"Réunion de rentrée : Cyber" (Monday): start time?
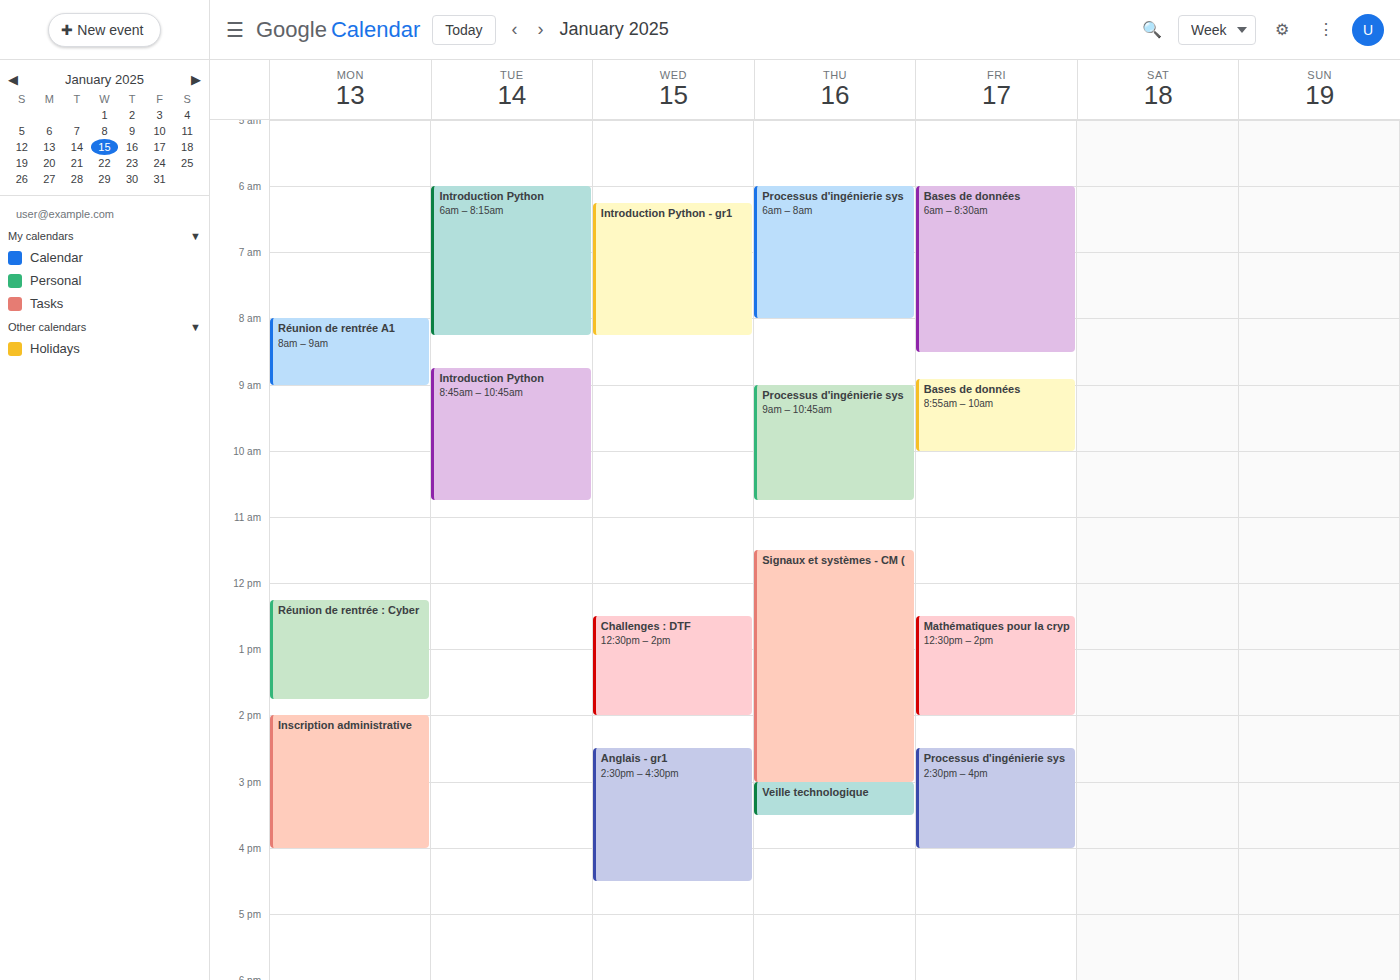
12:15 PM